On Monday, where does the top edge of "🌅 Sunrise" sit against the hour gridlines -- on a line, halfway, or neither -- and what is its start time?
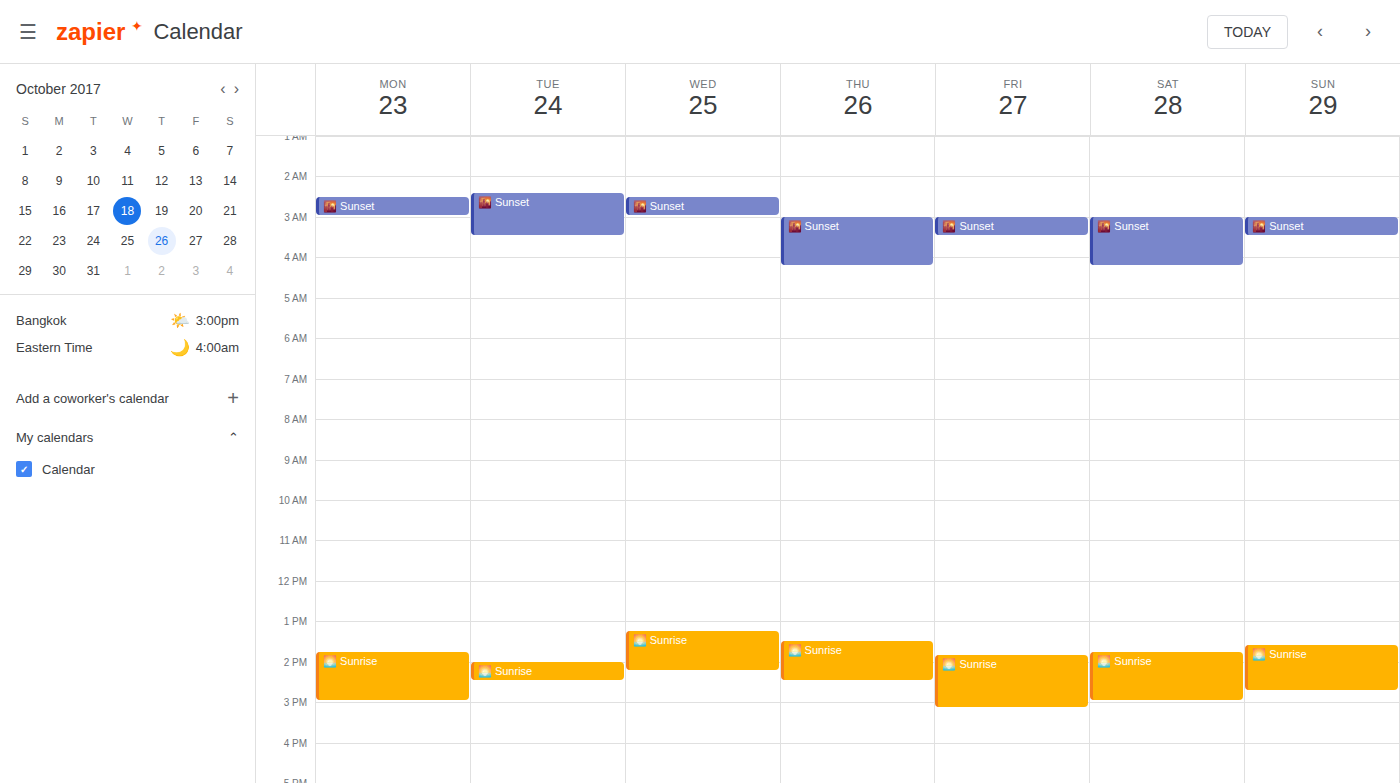
1:45 PM -- neither: three quarters of the way from the 1 PM line to the 2 PM line.